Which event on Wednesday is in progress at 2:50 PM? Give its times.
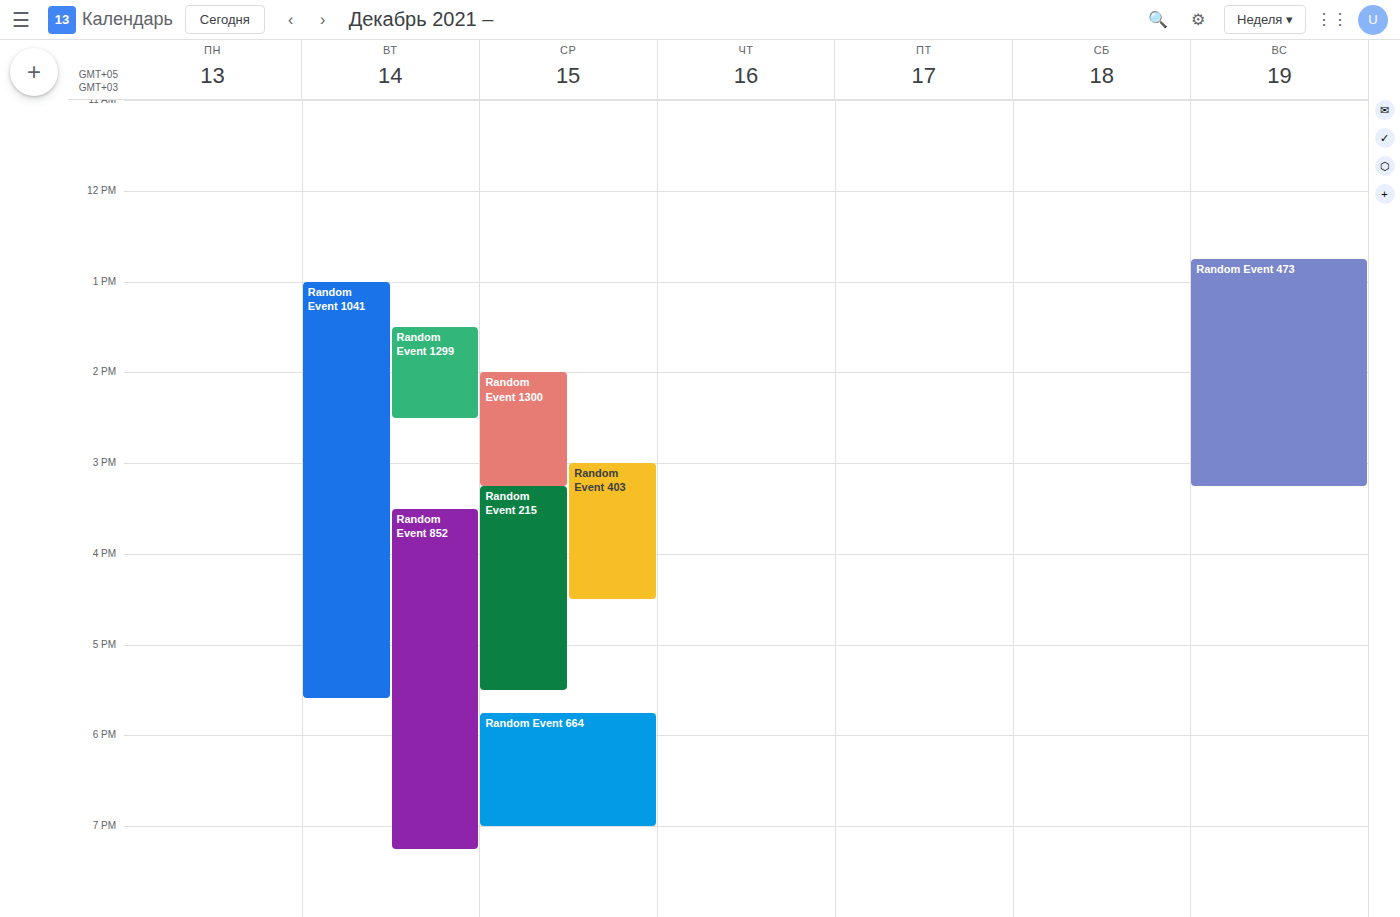
"Random Event 1300", 2:00 PM to 3:15 PM